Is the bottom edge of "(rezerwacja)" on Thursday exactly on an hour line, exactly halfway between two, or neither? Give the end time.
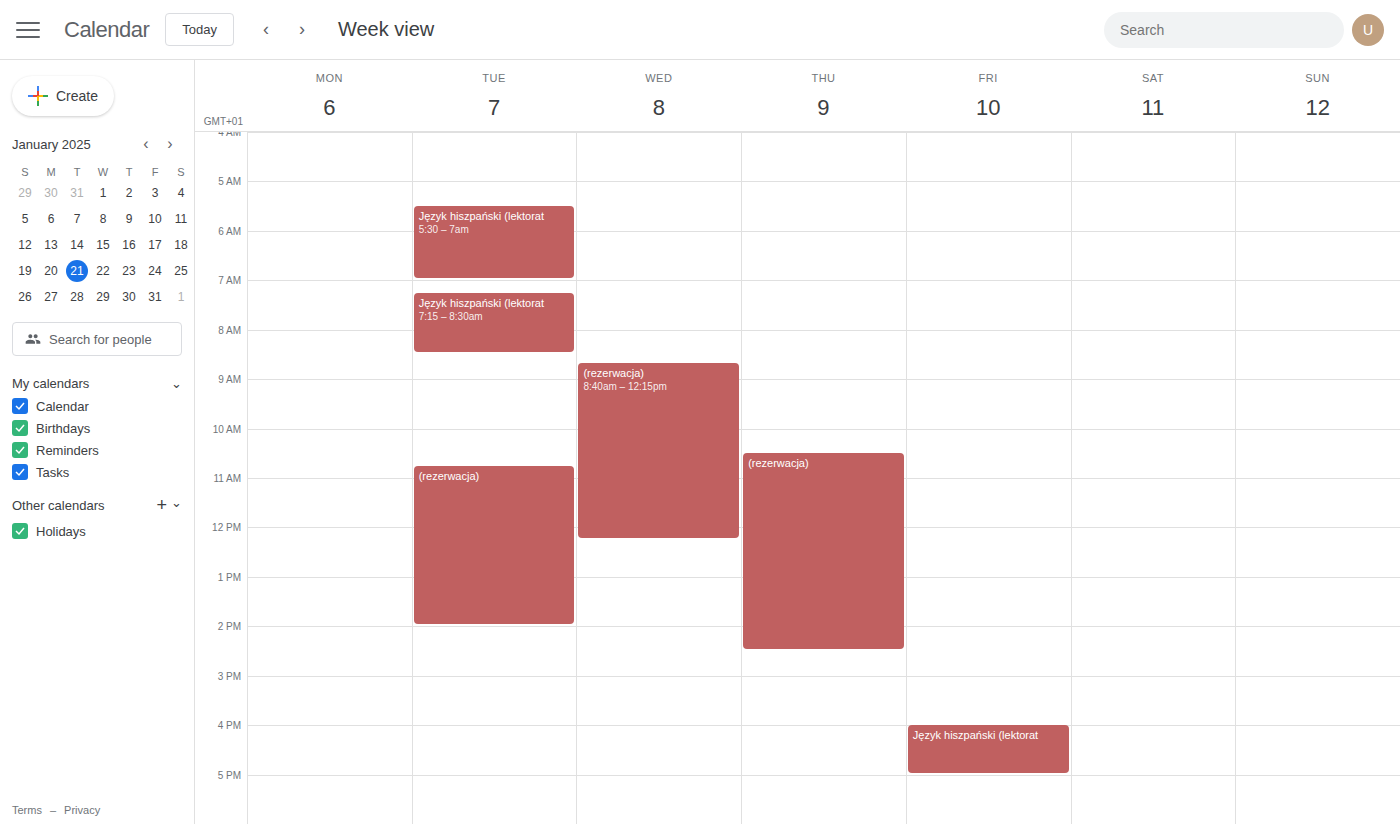
2:30 PM -- halfway between the 2 PM and 3 PM lines.